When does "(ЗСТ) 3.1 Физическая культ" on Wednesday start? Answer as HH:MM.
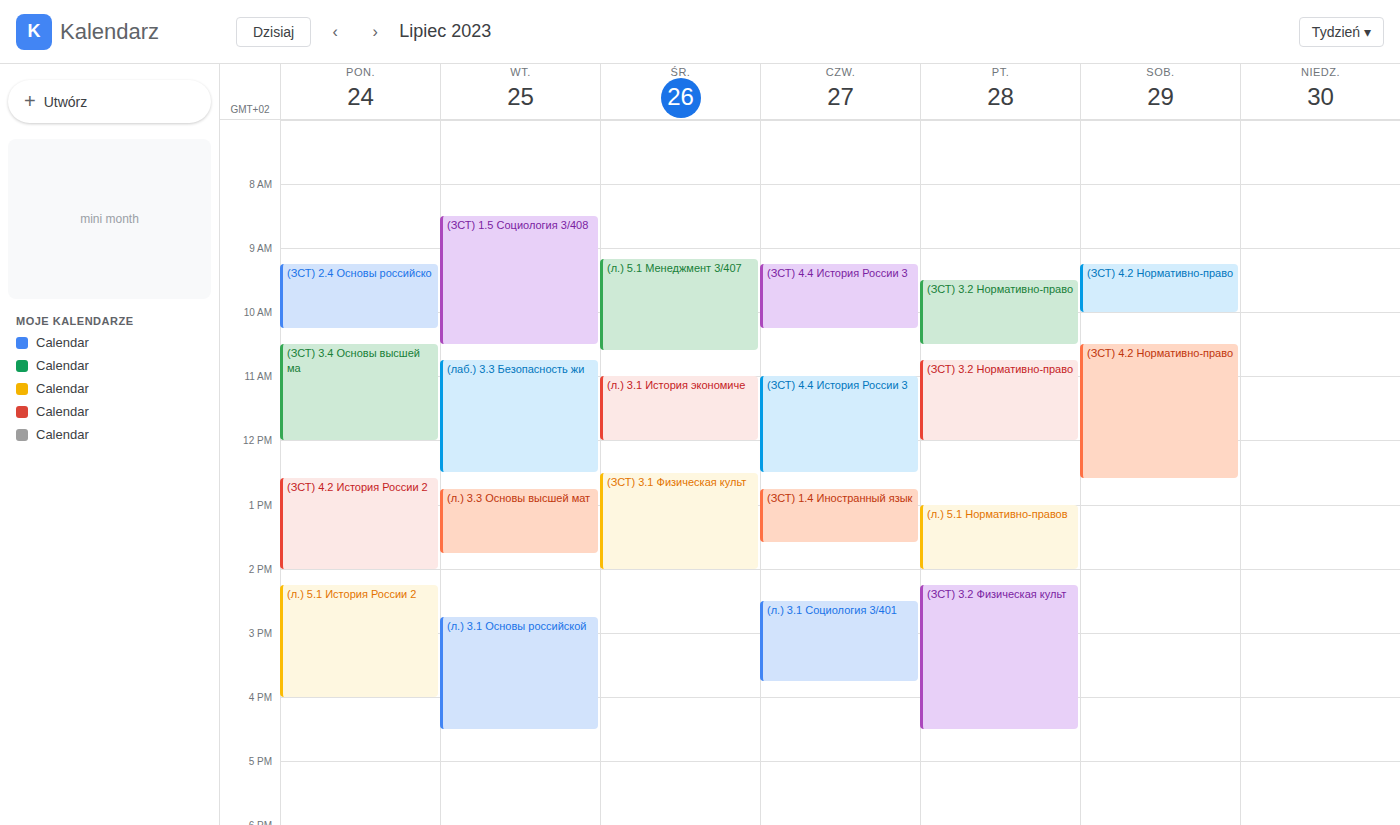
12:30